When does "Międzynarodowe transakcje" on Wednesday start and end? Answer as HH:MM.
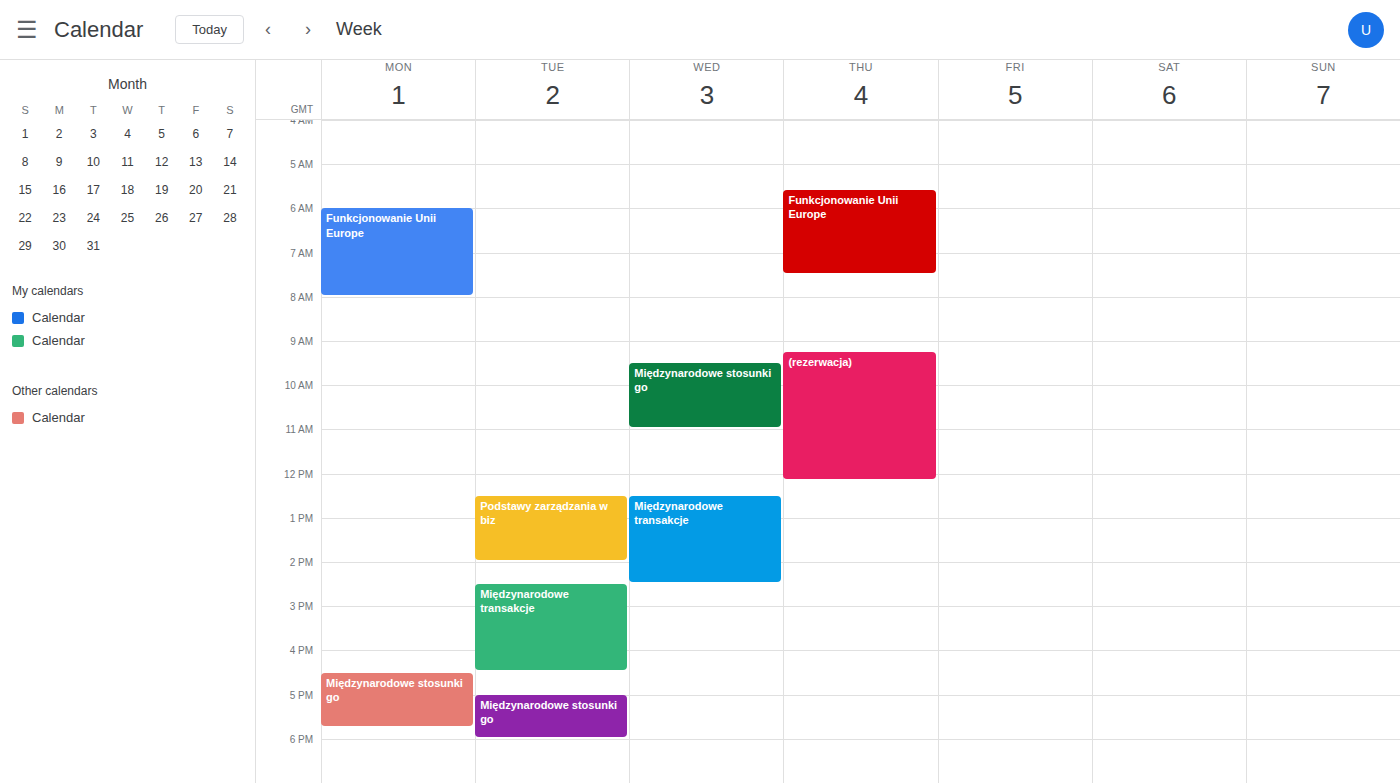
12:30 to 14:30